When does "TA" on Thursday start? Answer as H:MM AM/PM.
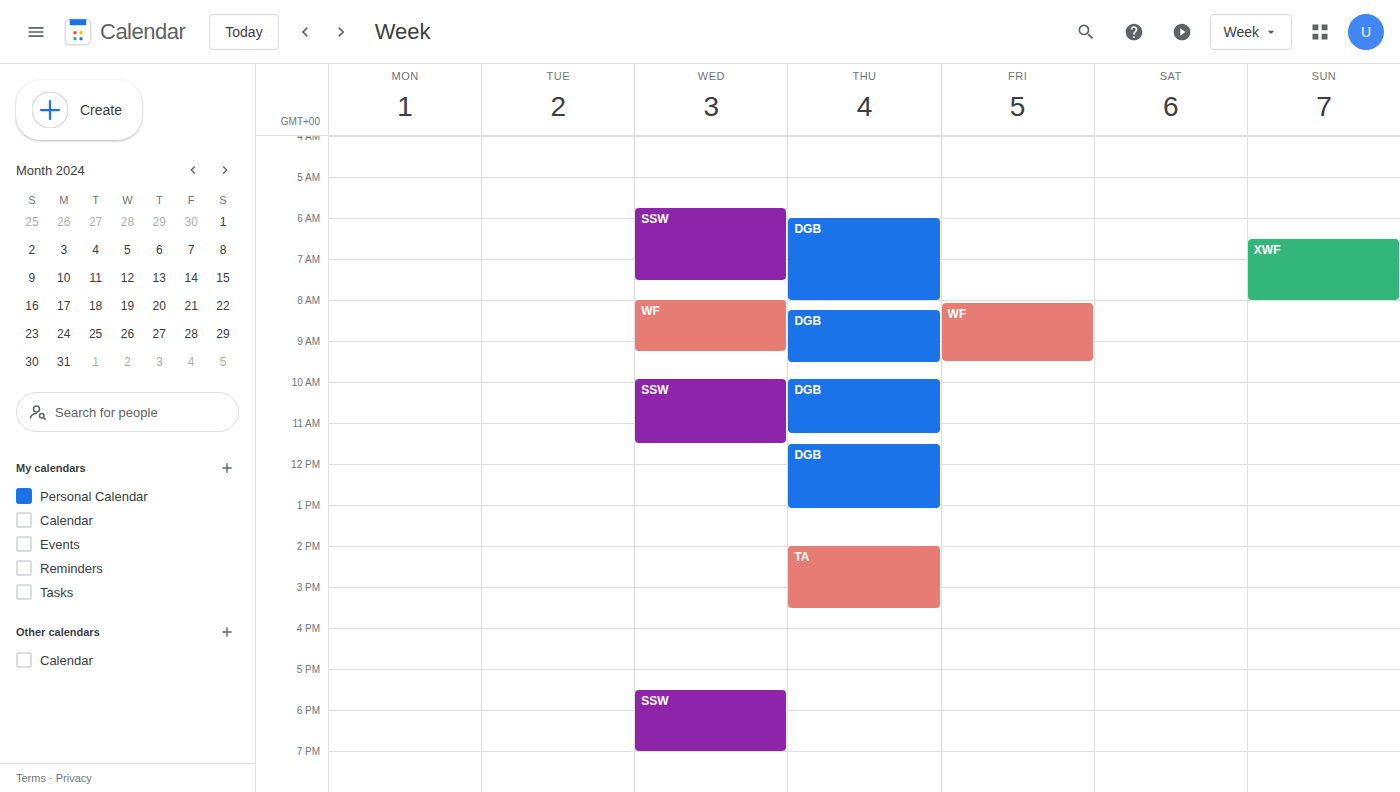
2:00 PM